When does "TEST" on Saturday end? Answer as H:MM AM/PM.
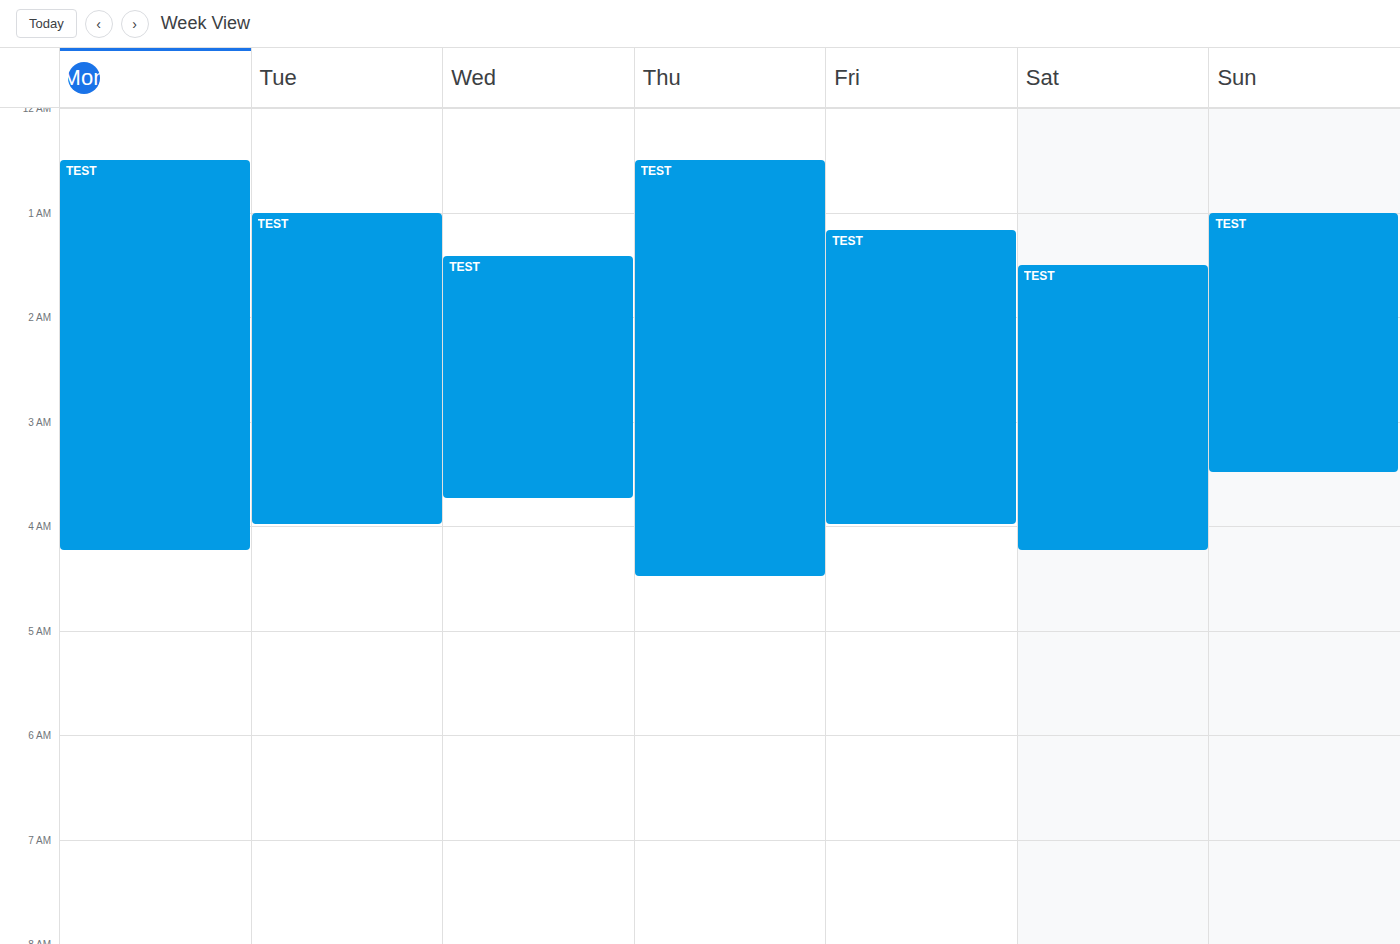
4:15 AM